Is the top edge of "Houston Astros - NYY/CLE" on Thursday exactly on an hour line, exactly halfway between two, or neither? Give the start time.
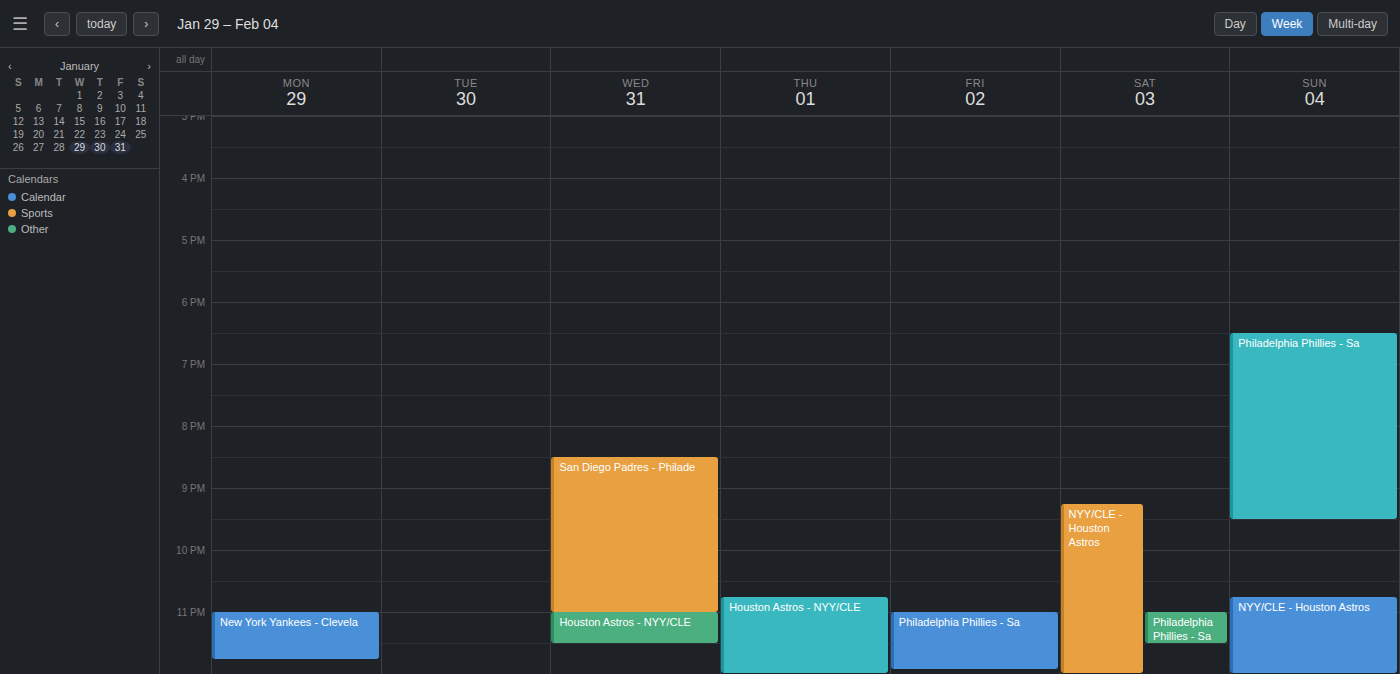
10:45 PM -- neither: three quarters of the way from the 10 PM line to the 11 PM line.